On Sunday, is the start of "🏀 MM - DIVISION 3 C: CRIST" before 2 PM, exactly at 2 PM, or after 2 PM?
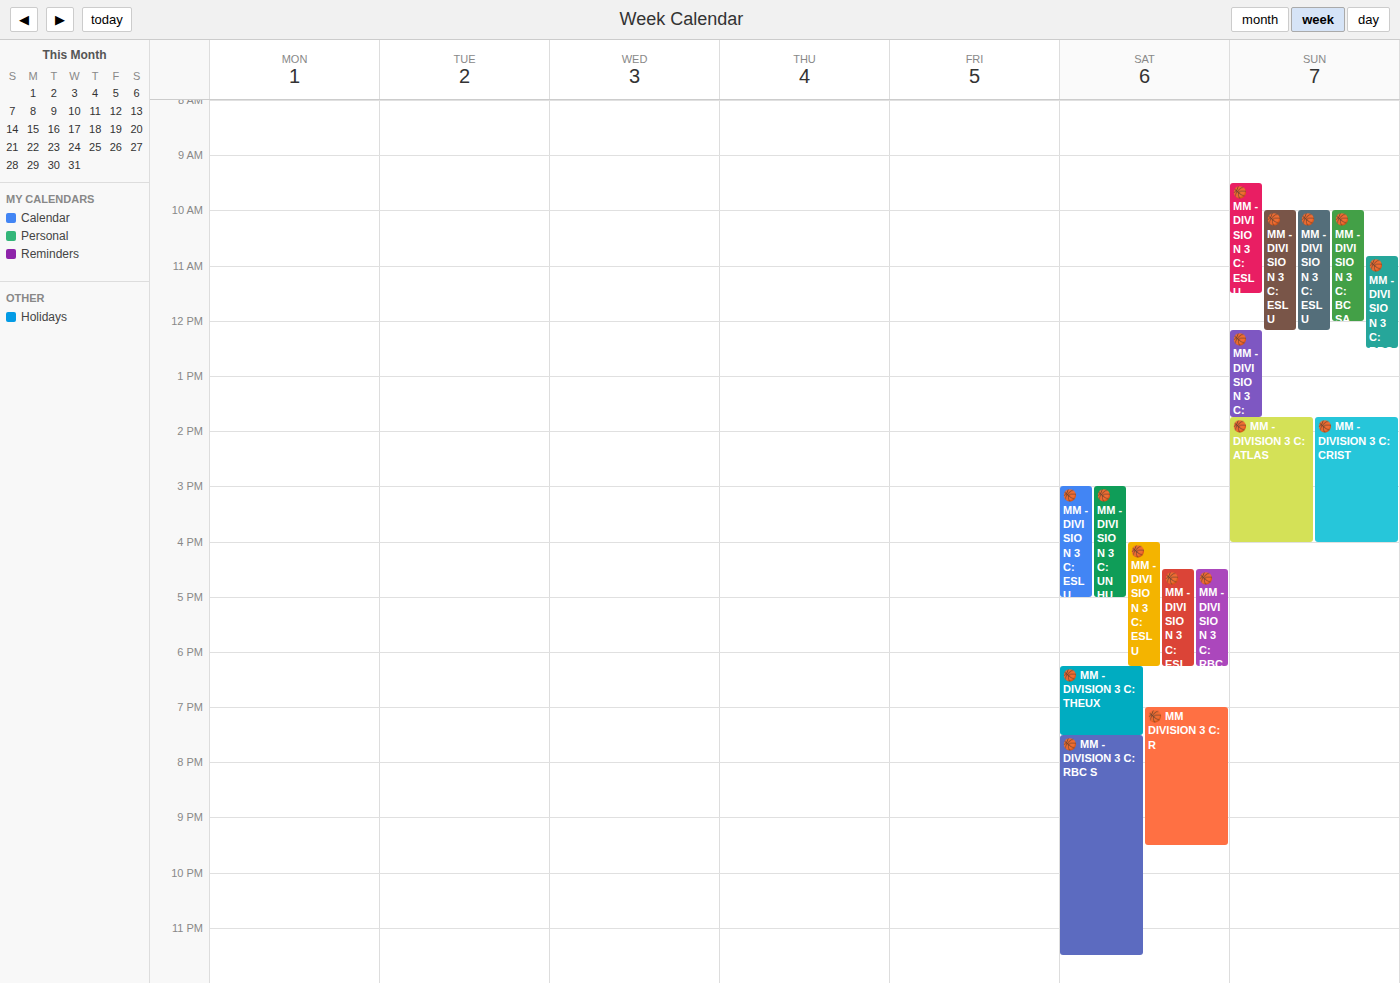
1:45 PM -- before 2 PM, 15 minutes above the 2 PM line.